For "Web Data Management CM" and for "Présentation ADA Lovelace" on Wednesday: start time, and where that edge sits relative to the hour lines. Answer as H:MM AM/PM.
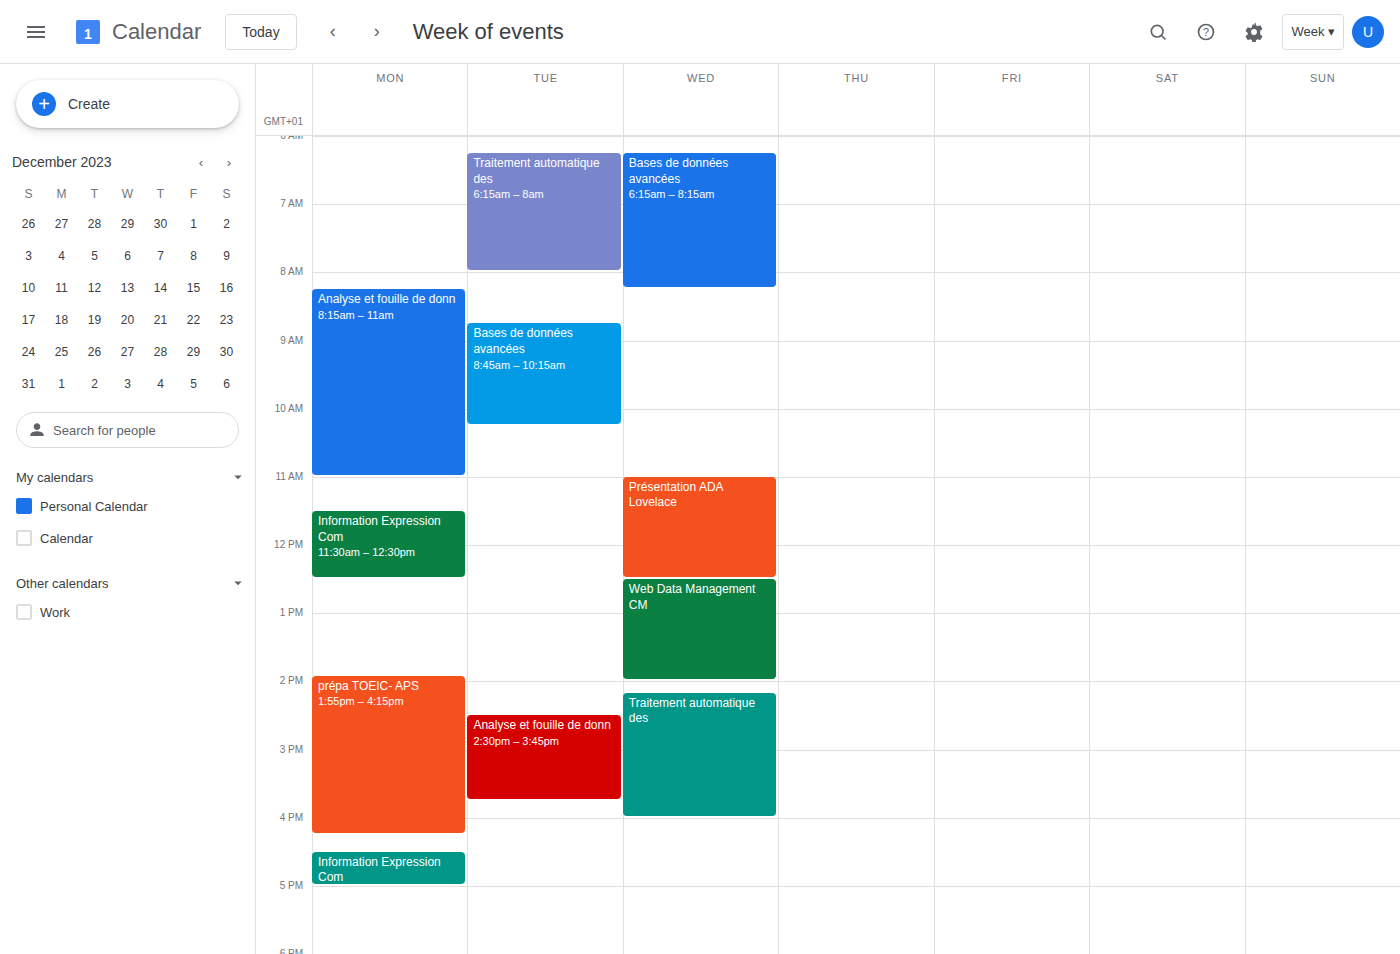
"Web Data Management CM": 12:30 PM, halfway between the 12 PM and 1 PM lines. "Présentation ADA Lovelace": 11:00 AM, exactly on the 11 AM line.